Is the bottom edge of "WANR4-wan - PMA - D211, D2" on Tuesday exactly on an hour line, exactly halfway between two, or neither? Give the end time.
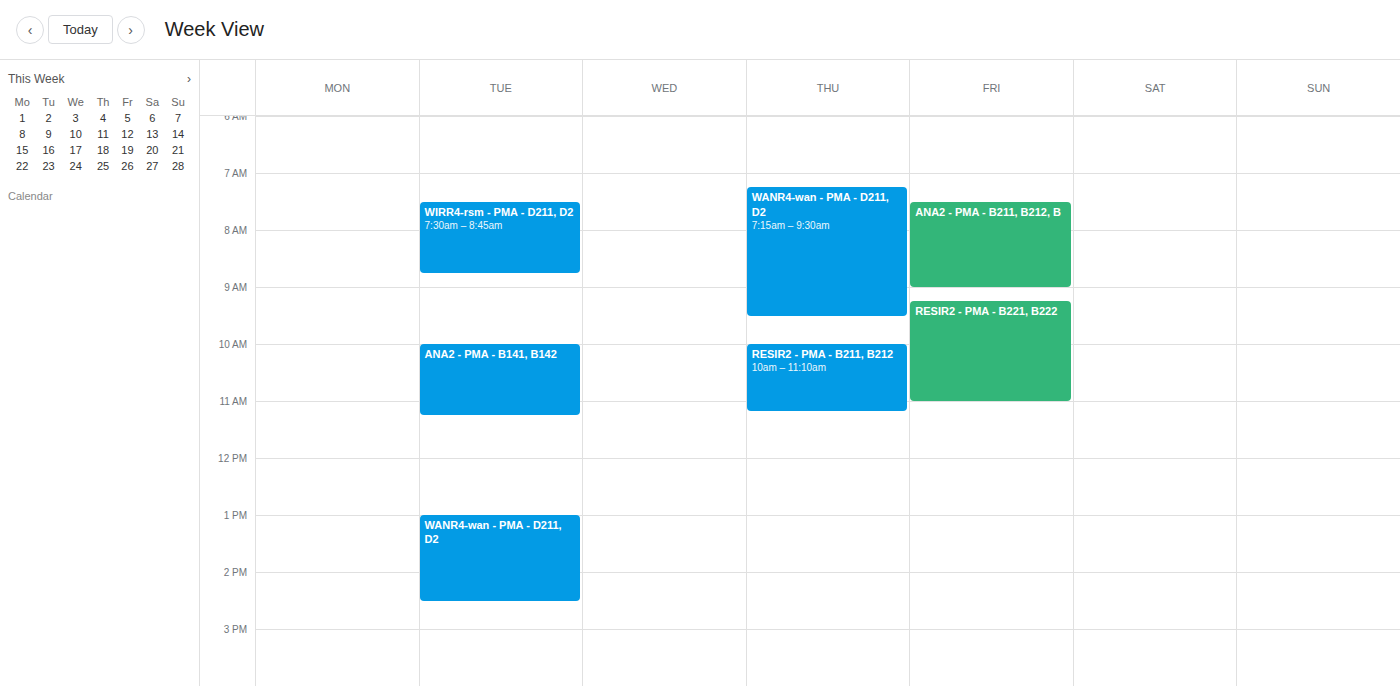
2:30 PM -- halfway between the 2 PM and 3 PM lines.